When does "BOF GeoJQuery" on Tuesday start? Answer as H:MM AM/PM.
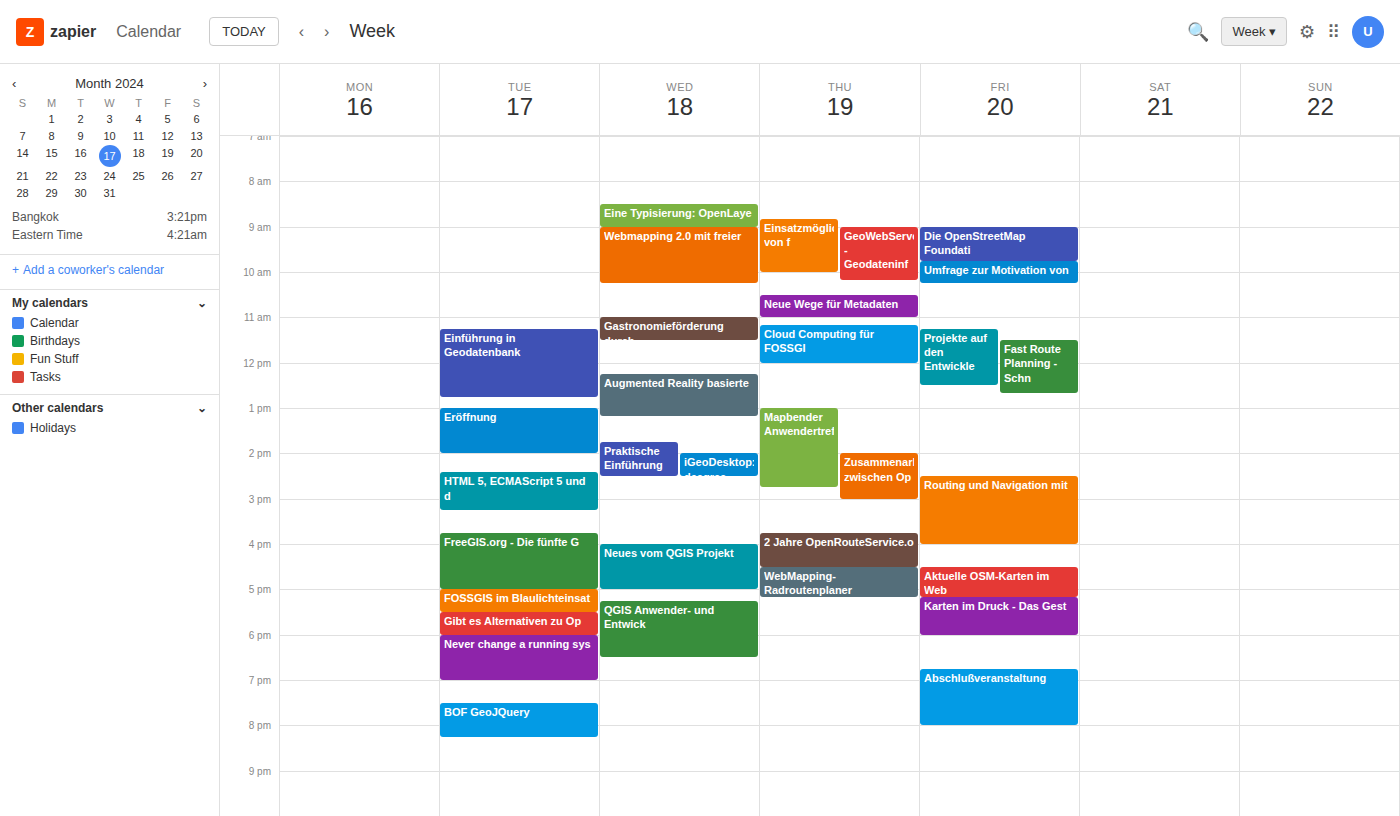
7:30 PM